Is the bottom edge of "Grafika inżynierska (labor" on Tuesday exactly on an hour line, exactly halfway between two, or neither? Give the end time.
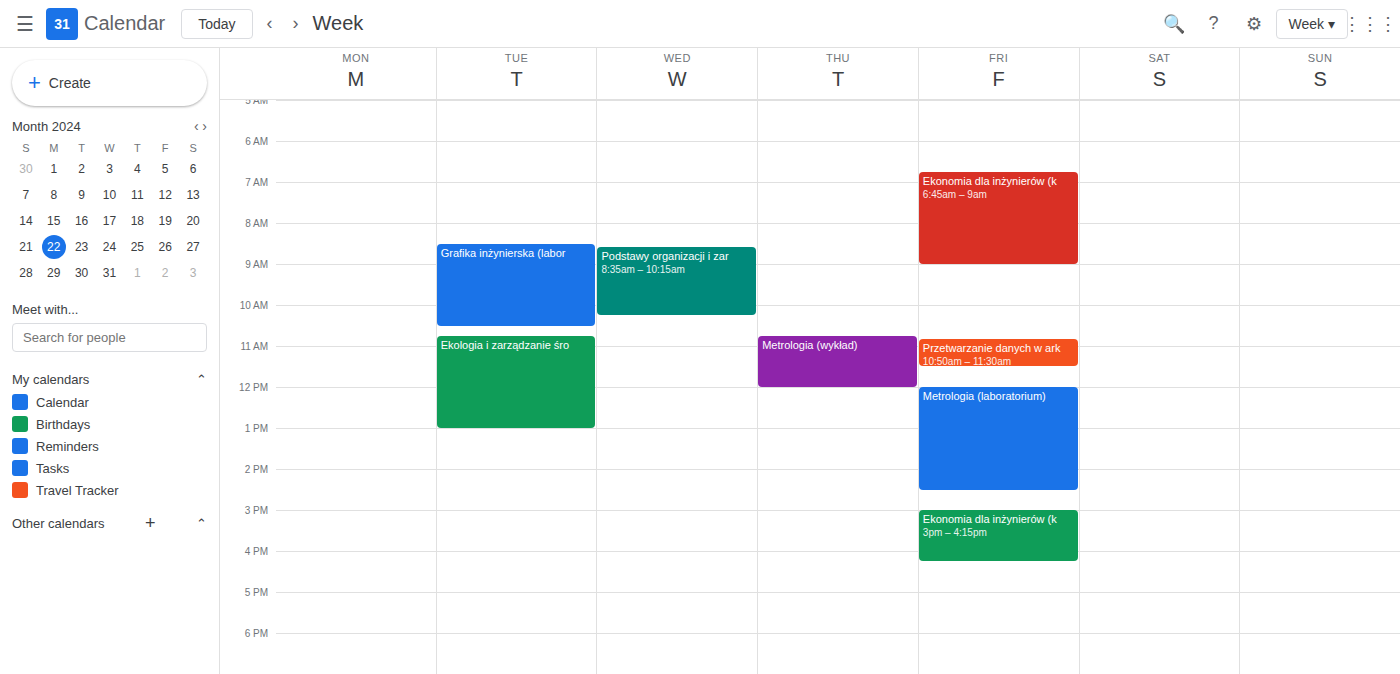
10:30 AM -- halfway between the 10 AM and 11 AM lines.